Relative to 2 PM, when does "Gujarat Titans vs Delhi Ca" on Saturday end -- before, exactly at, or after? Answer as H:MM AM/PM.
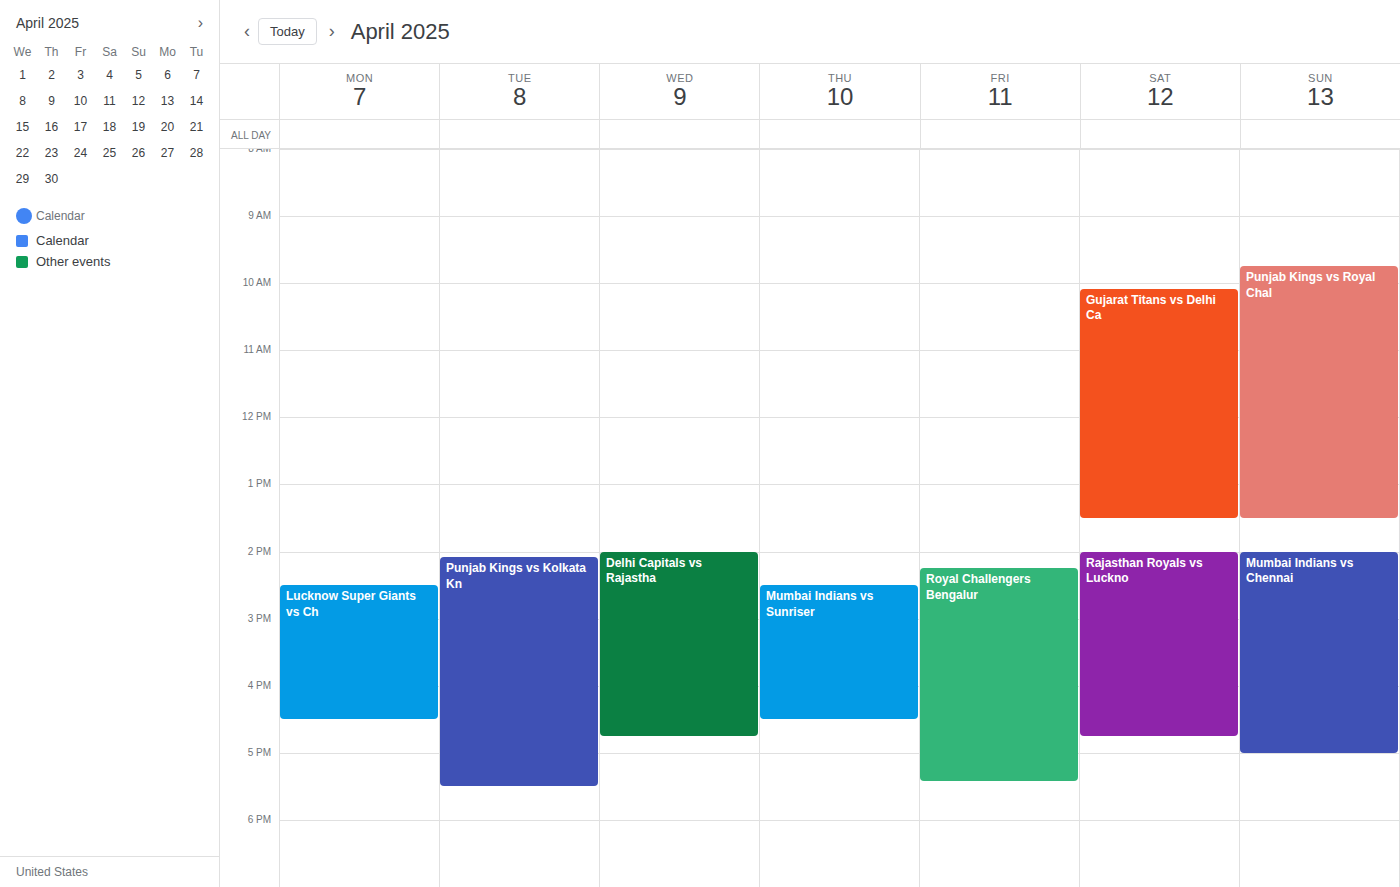
1:30 PM -- before 2 PM, 30 minutes above the 2 PM line.